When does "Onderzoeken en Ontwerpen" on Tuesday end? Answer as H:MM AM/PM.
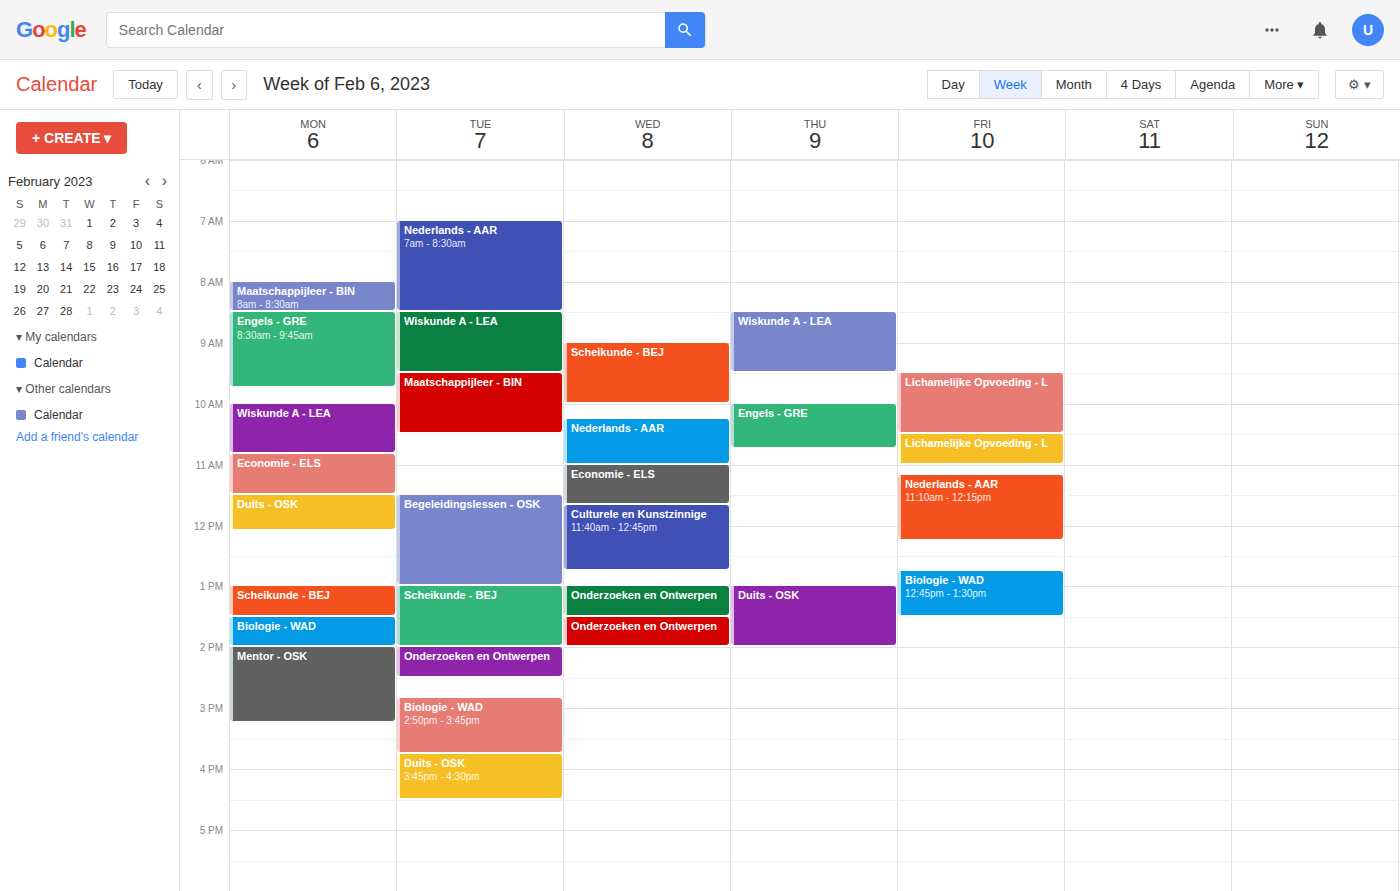
2:30 PM